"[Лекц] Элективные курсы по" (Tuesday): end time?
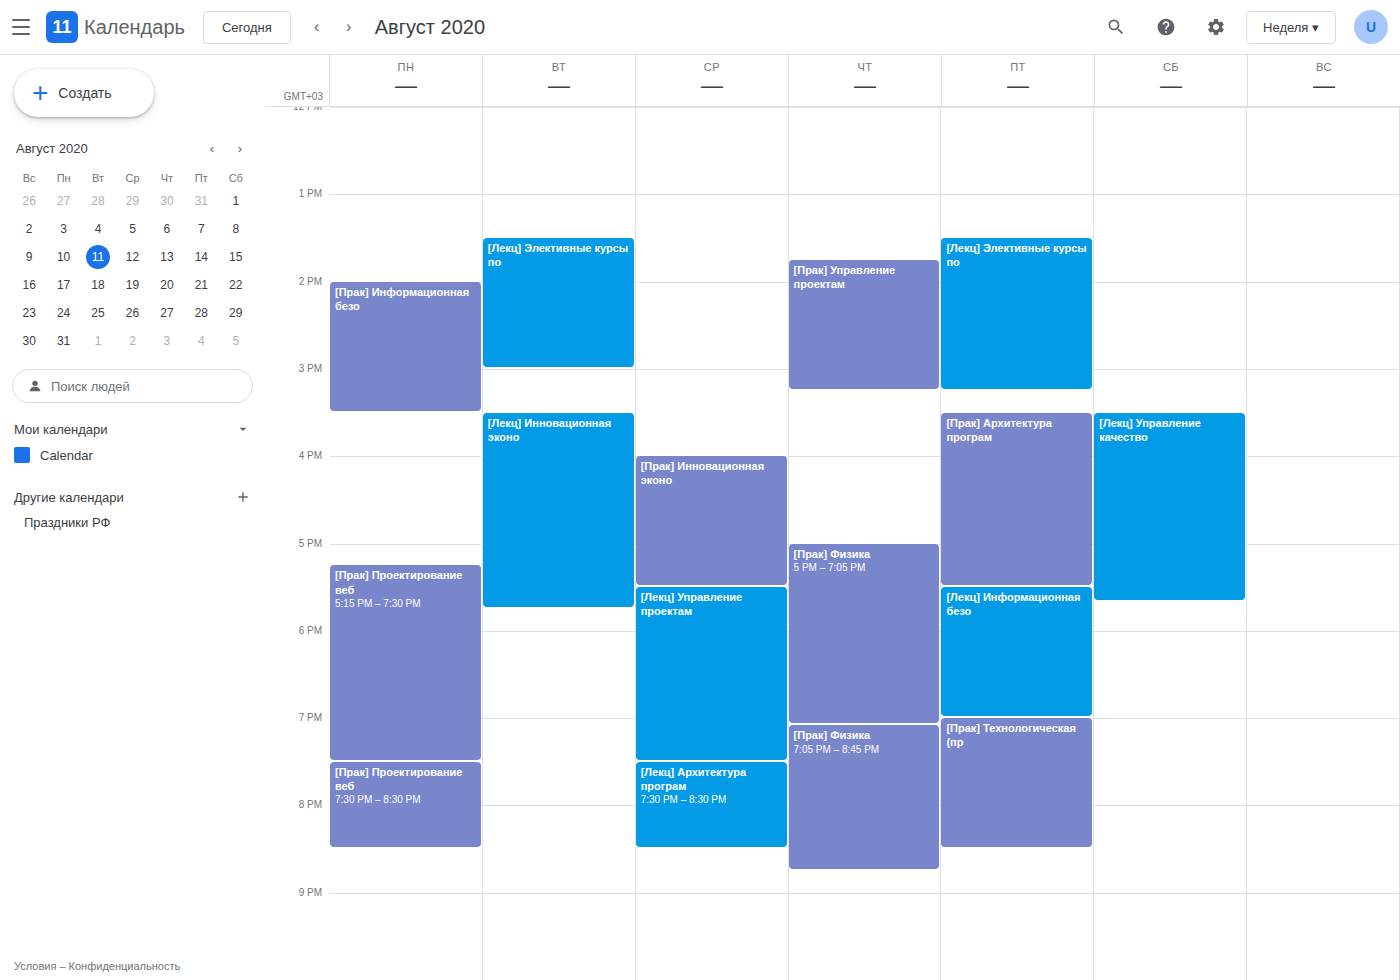
3:00 PM